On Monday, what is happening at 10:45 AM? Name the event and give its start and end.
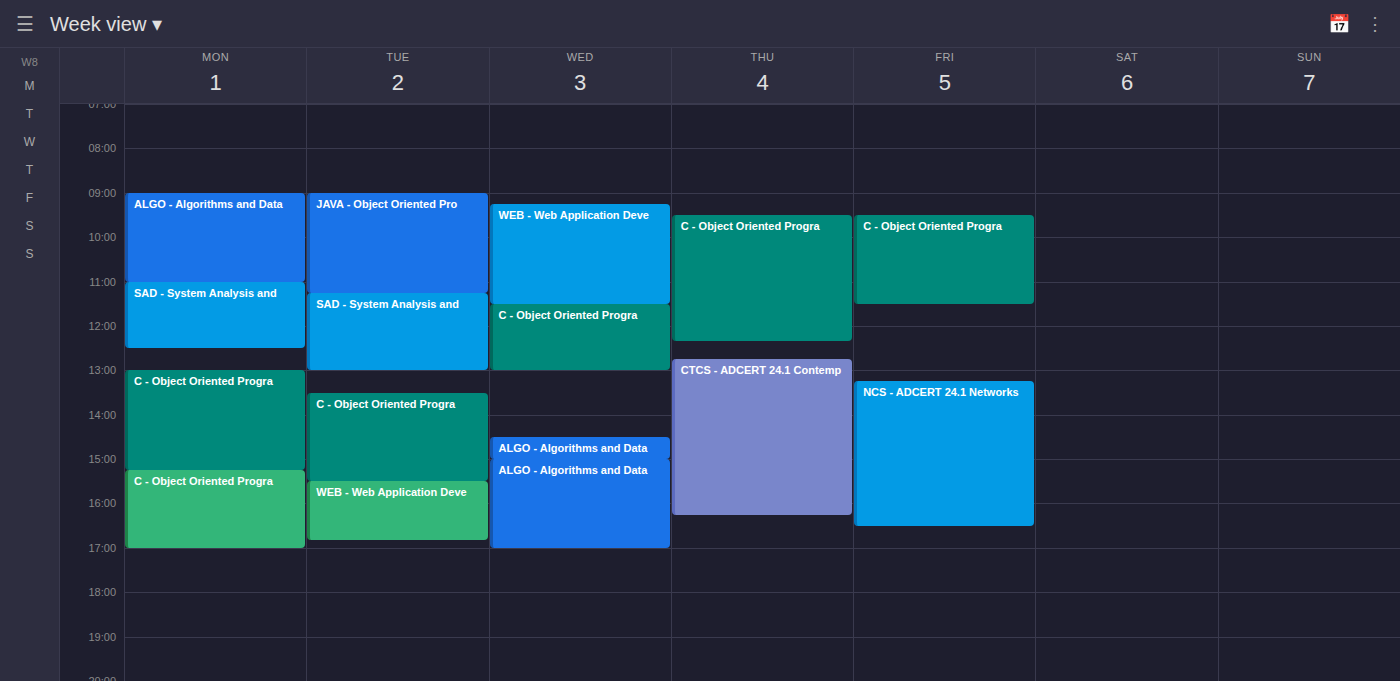
"ALGO - Algorithms and Data", 9:00 AM to 11:00 AM